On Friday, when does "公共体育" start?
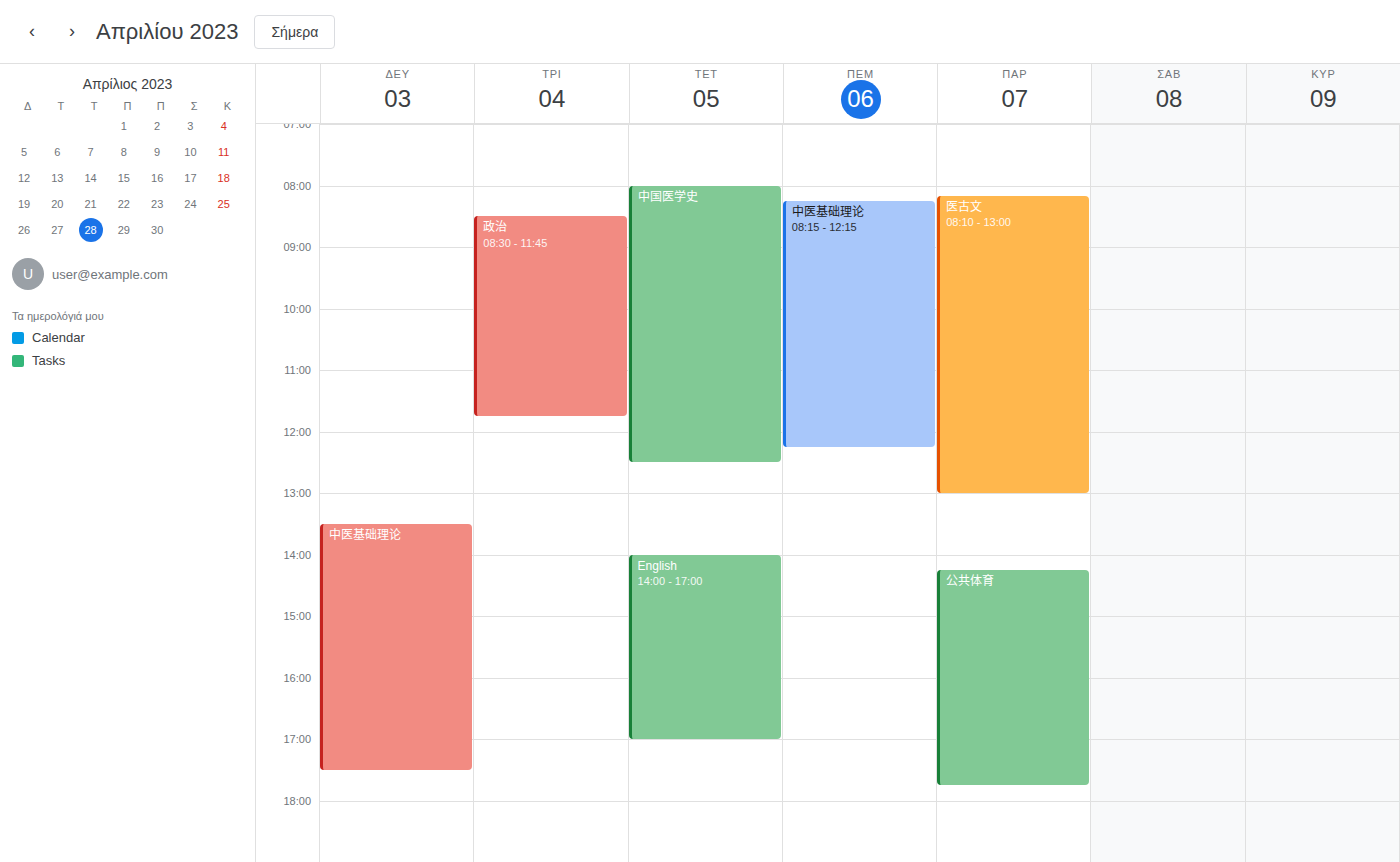
2:15 PM